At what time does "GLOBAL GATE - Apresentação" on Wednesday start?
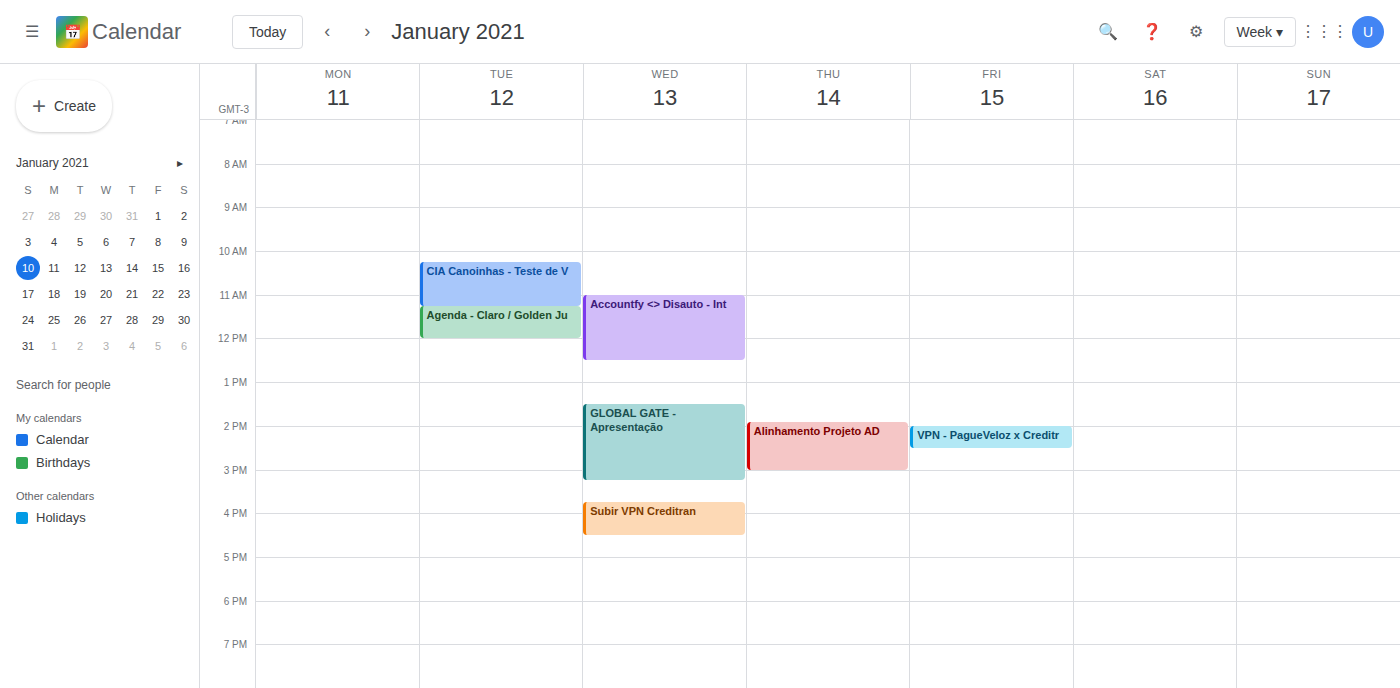
13:30